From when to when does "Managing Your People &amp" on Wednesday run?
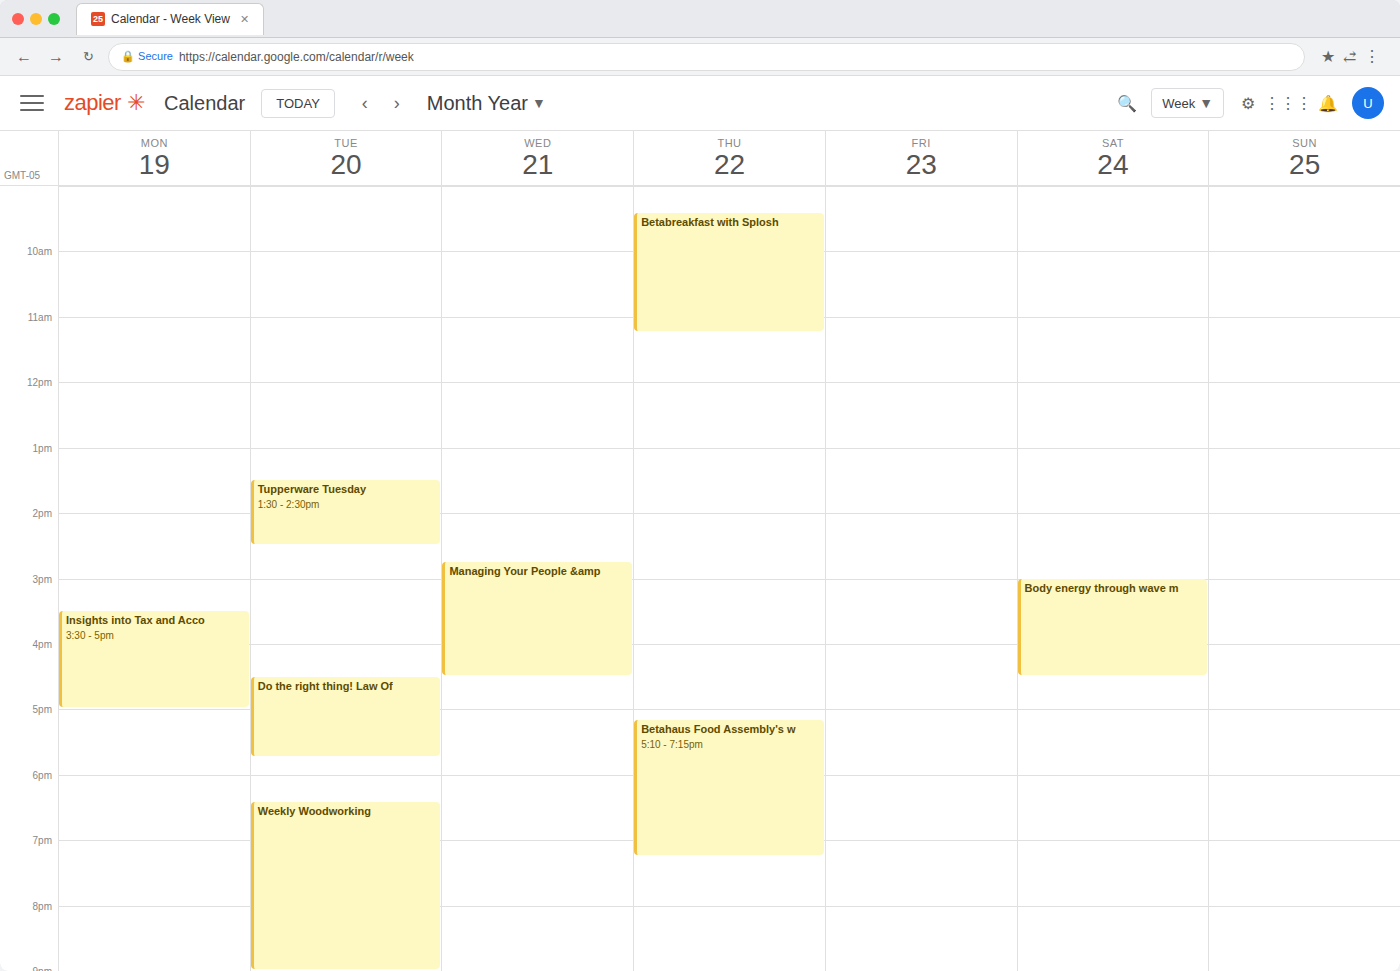
14:45 to 16:30